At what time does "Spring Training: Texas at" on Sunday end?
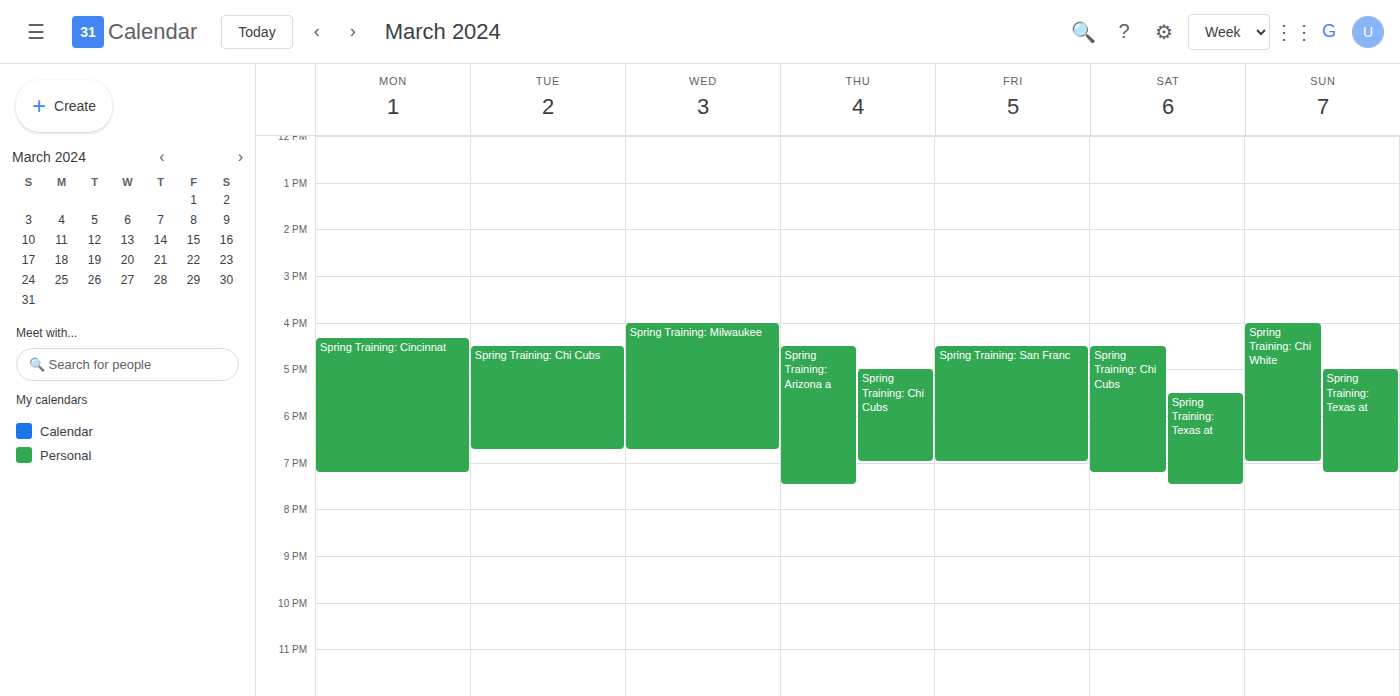
19:15